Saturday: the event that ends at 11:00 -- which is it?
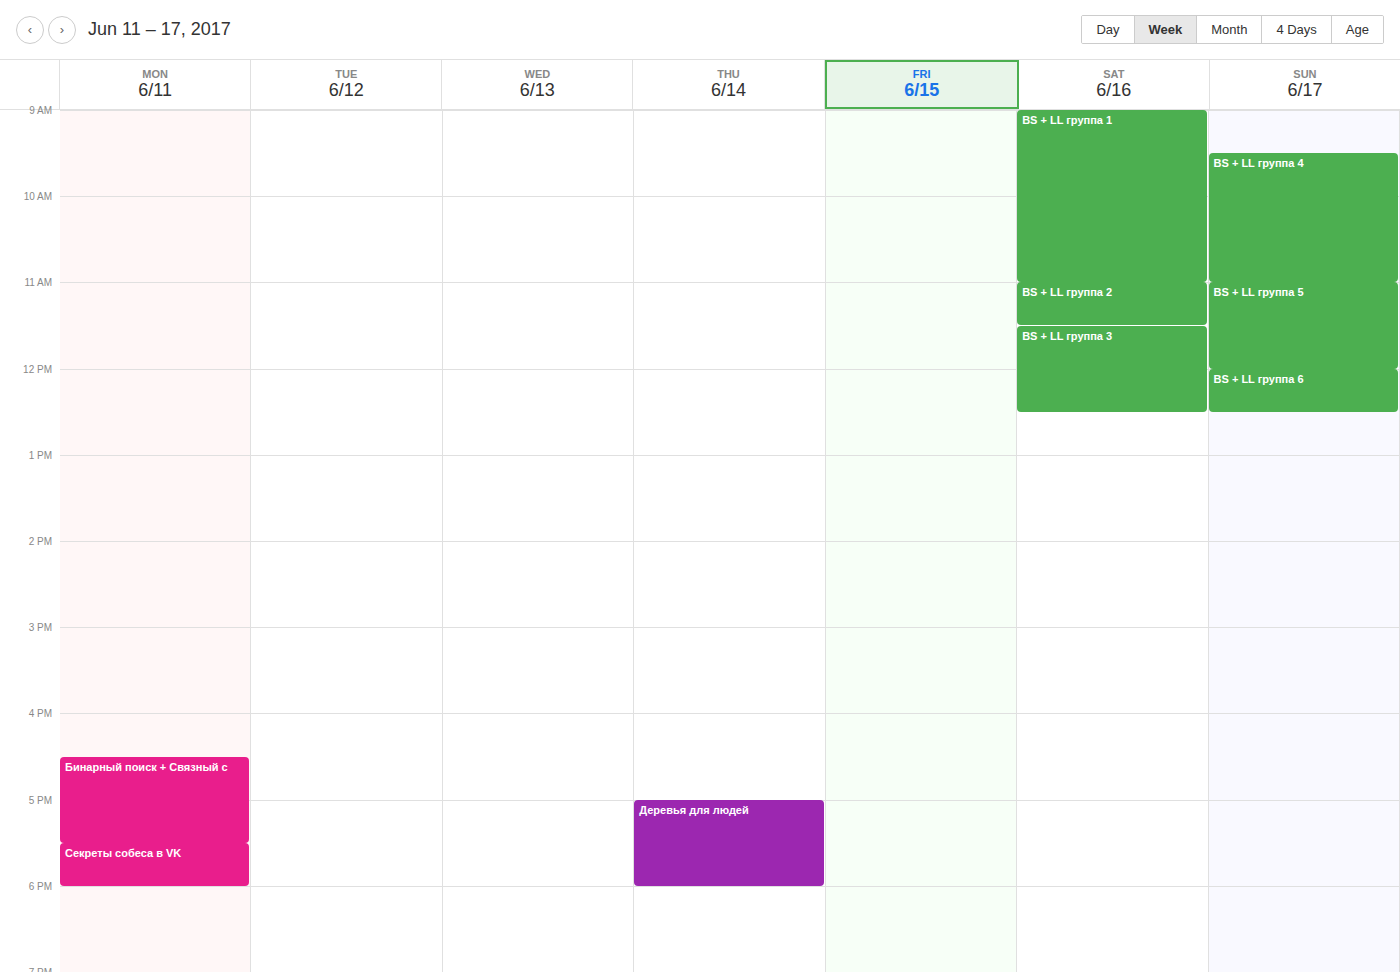
"BS + LL группа 1"